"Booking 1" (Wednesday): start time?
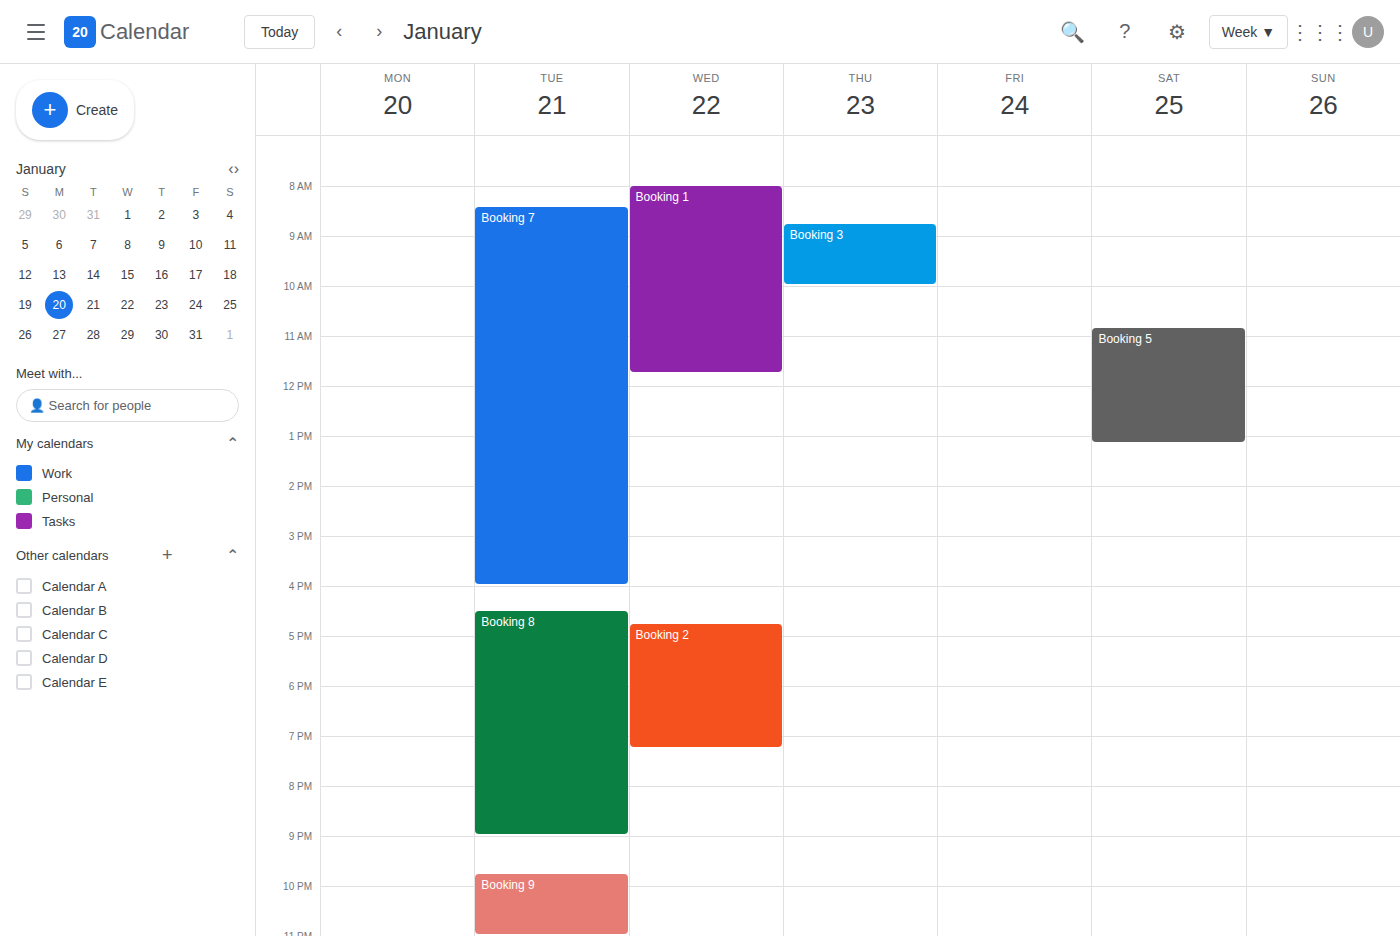
8:00 AM